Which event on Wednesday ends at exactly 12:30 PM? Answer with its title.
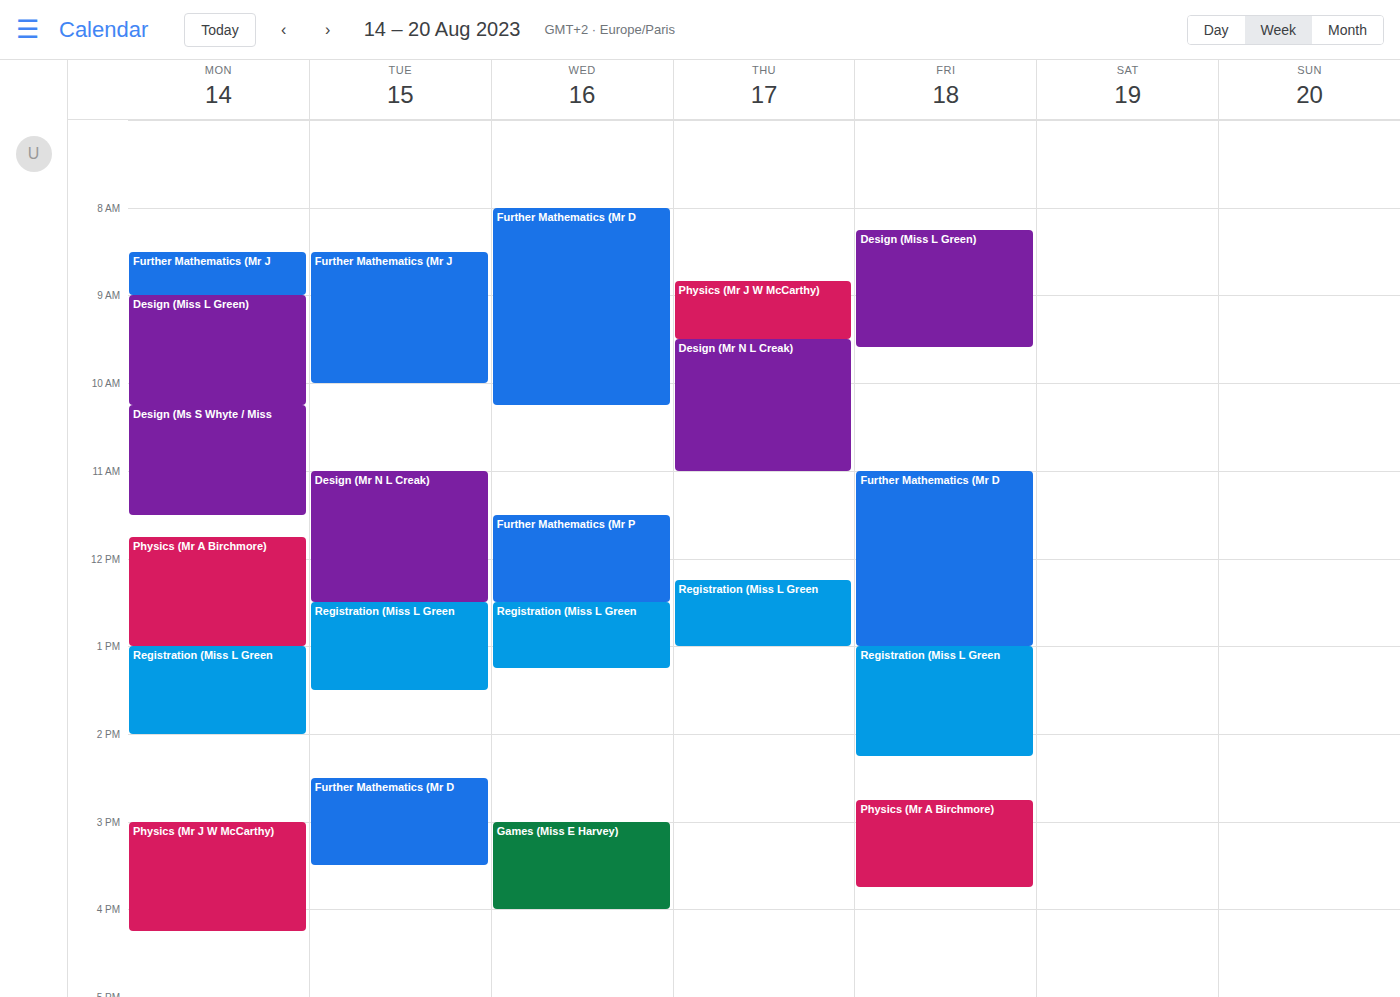
"Further Mathematics (Mr P"